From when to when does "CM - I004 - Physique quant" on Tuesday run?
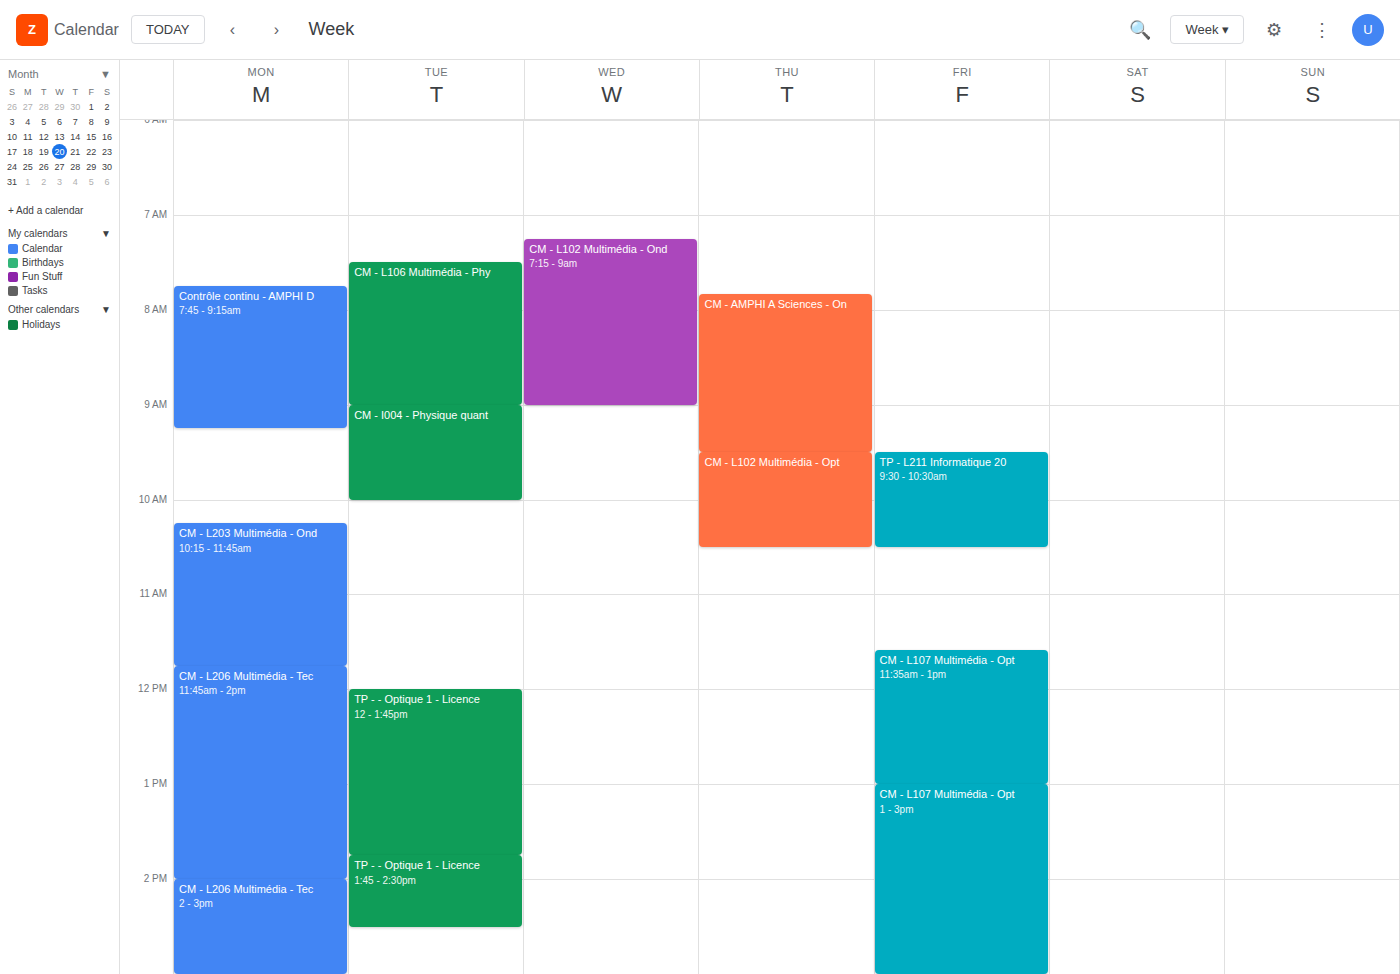
9:00 AM to 10:00 AM